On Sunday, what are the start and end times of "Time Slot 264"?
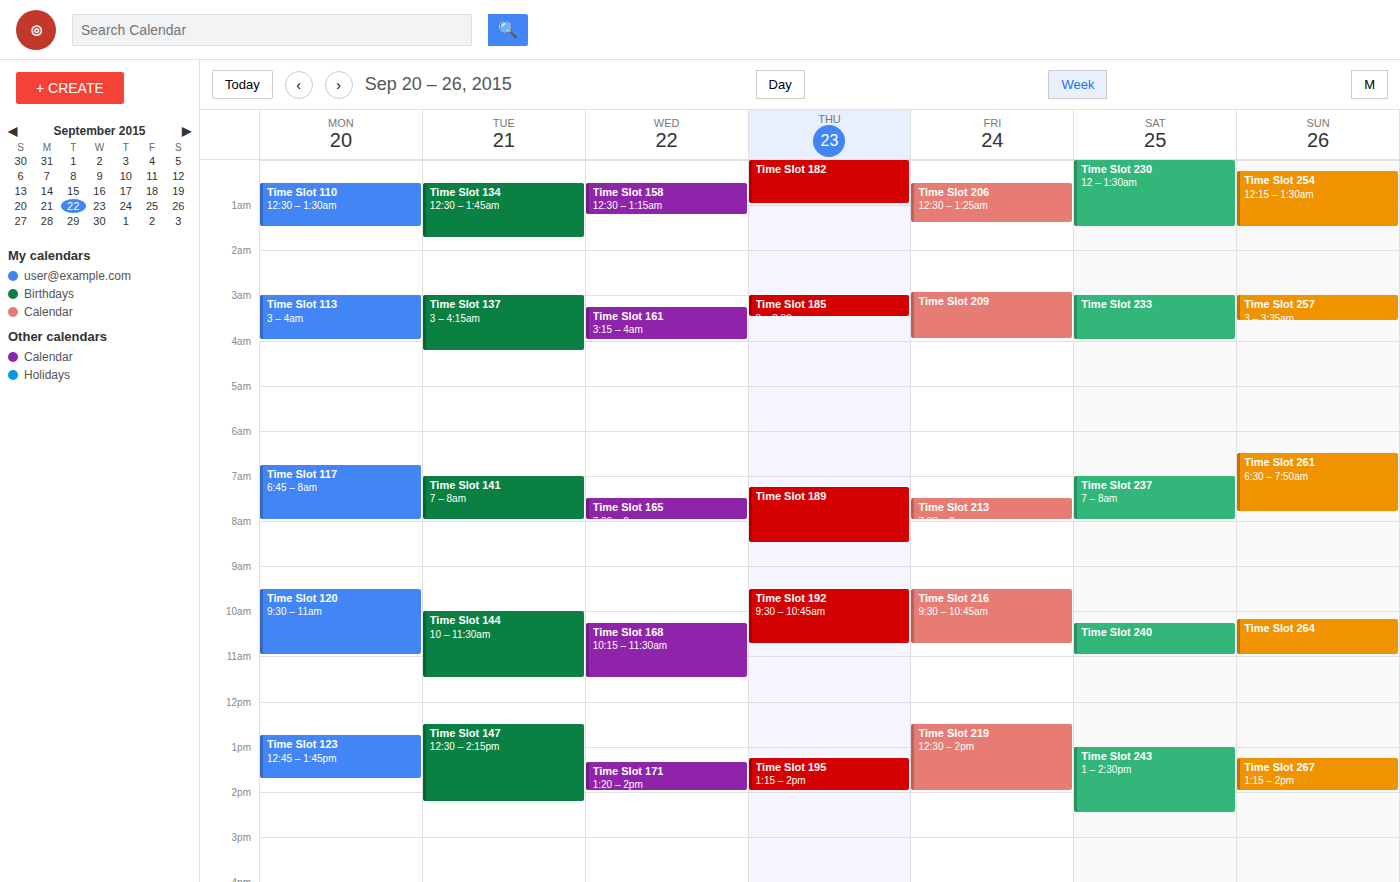
10:10 AM to 11:00 AM